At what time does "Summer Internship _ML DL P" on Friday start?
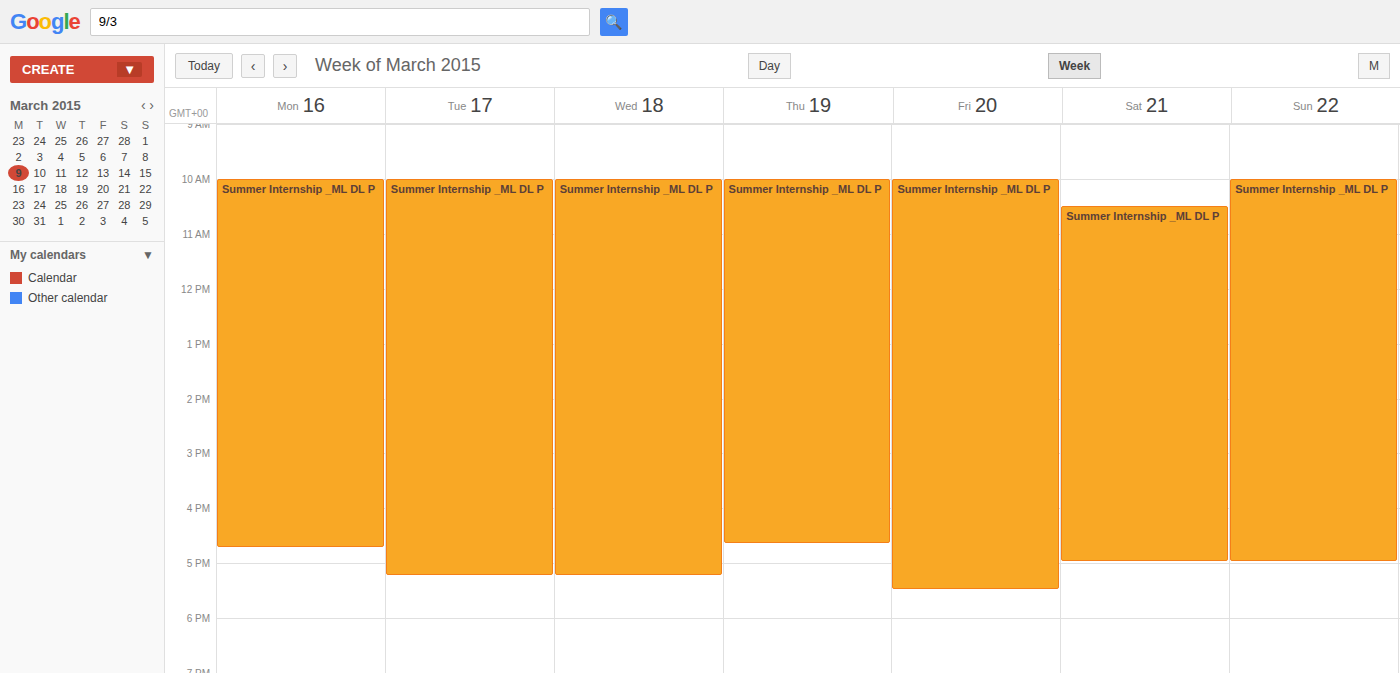
10:00 AM